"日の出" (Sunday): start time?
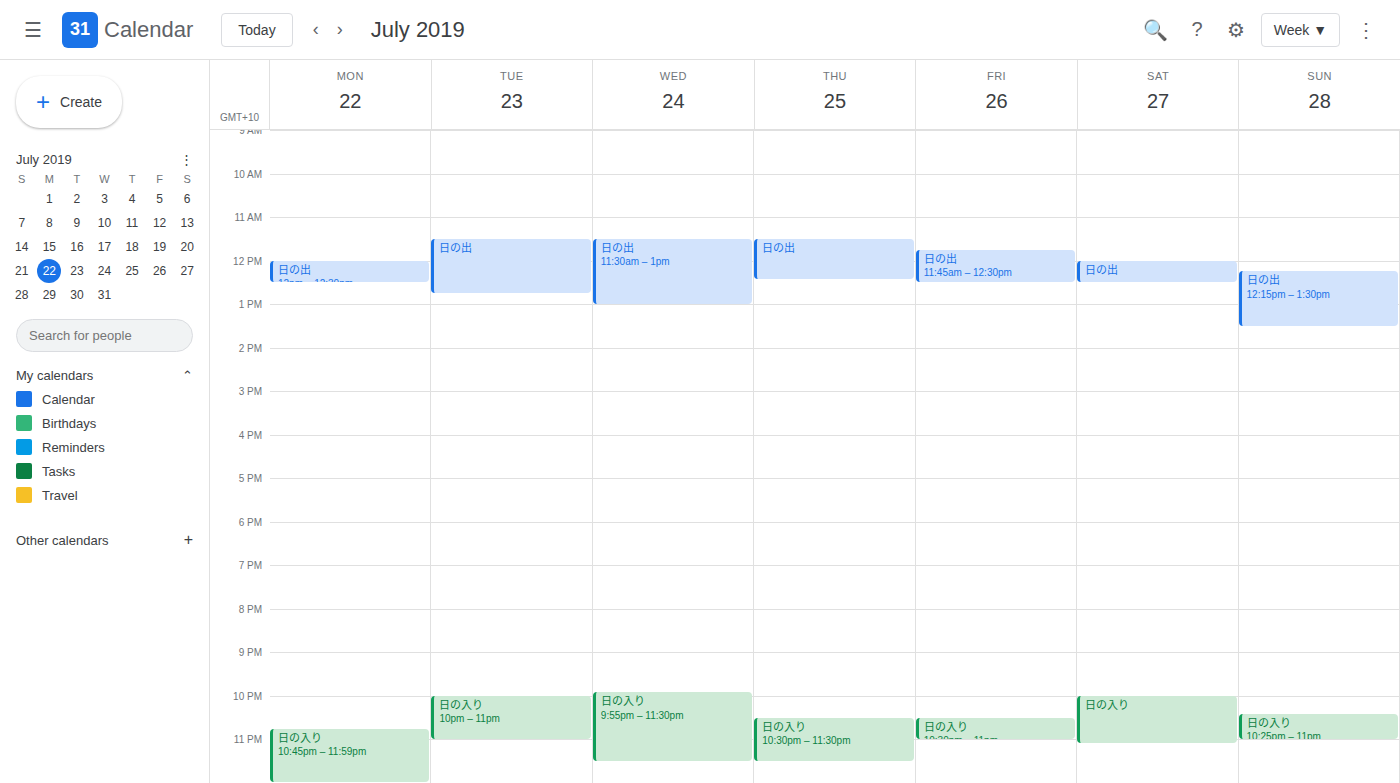
12:15 PM